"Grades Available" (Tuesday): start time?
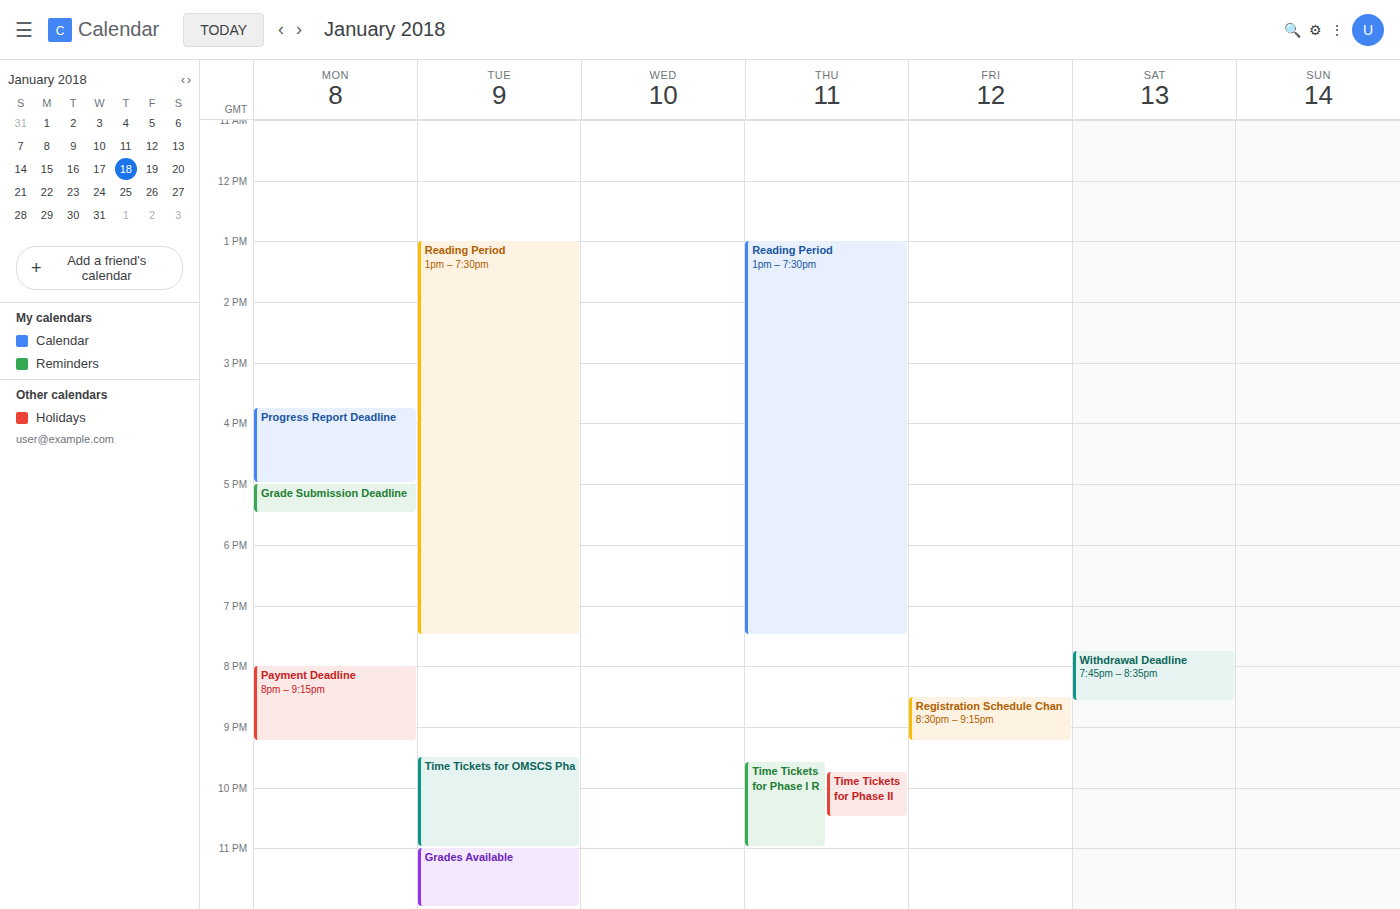
11:00 PM